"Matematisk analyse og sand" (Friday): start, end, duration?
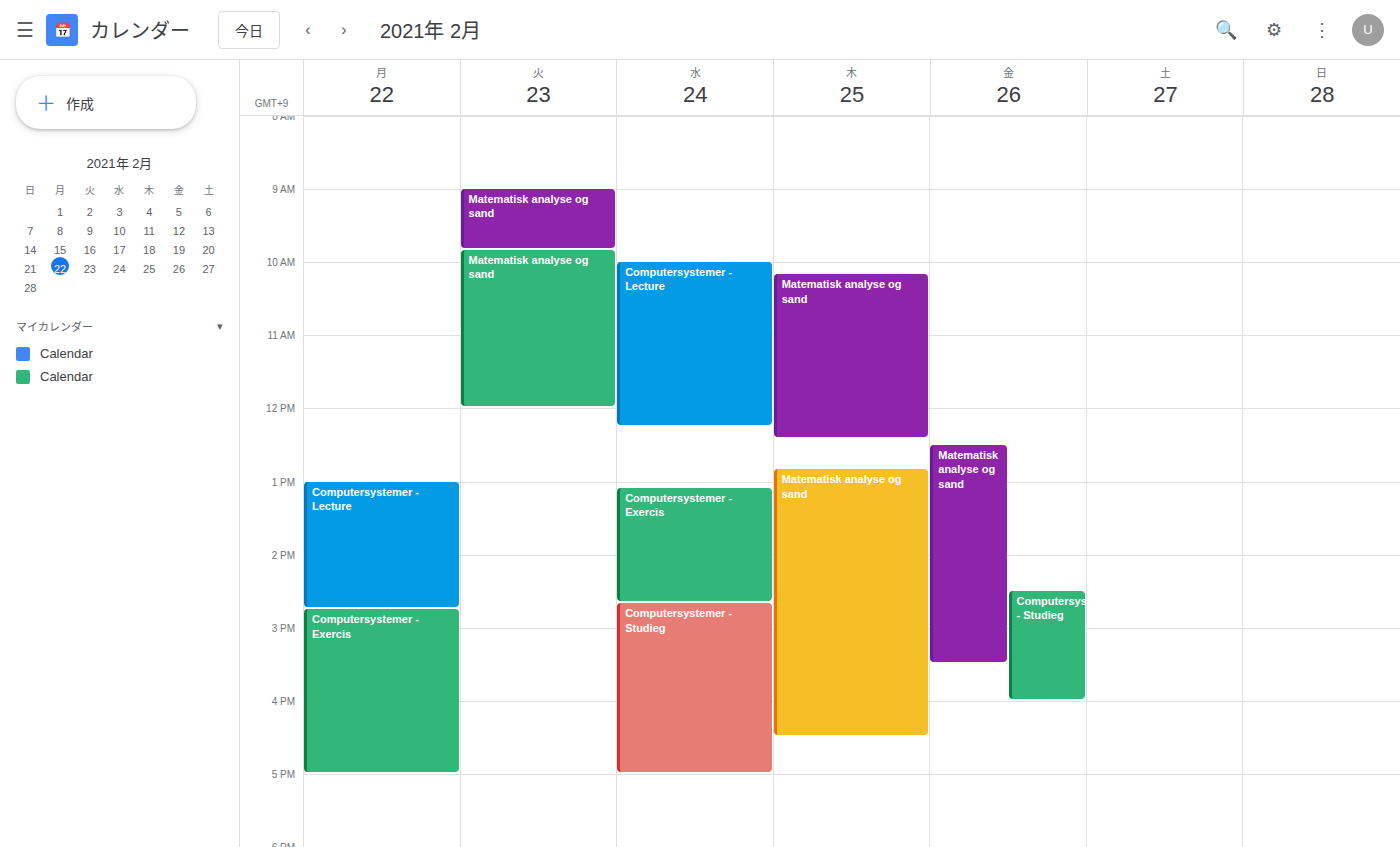
12:30 PM to 3:30 PM, 3 hours